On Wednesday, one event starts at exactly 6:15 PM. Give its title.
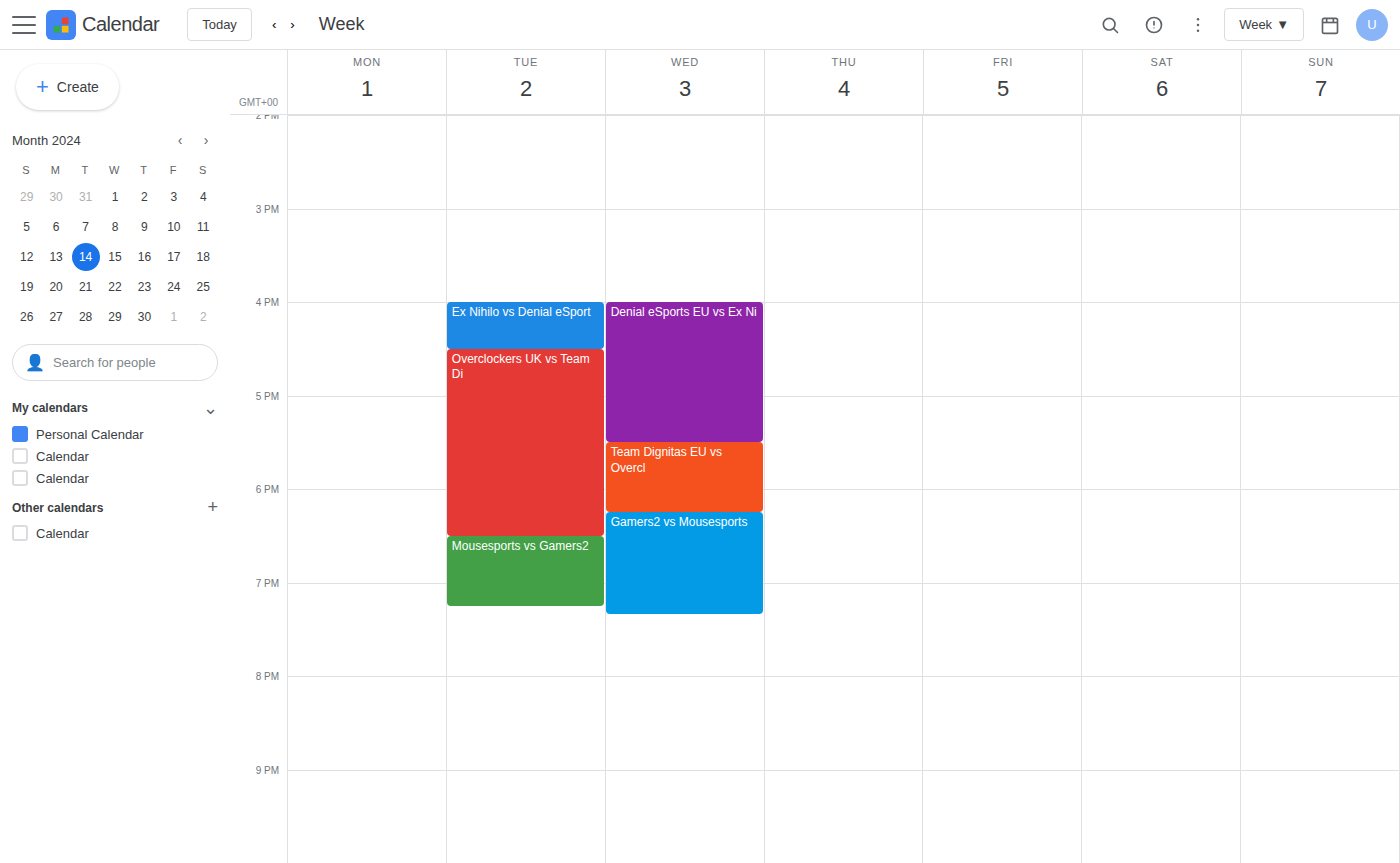
"Gamers2 vs Mousesports"